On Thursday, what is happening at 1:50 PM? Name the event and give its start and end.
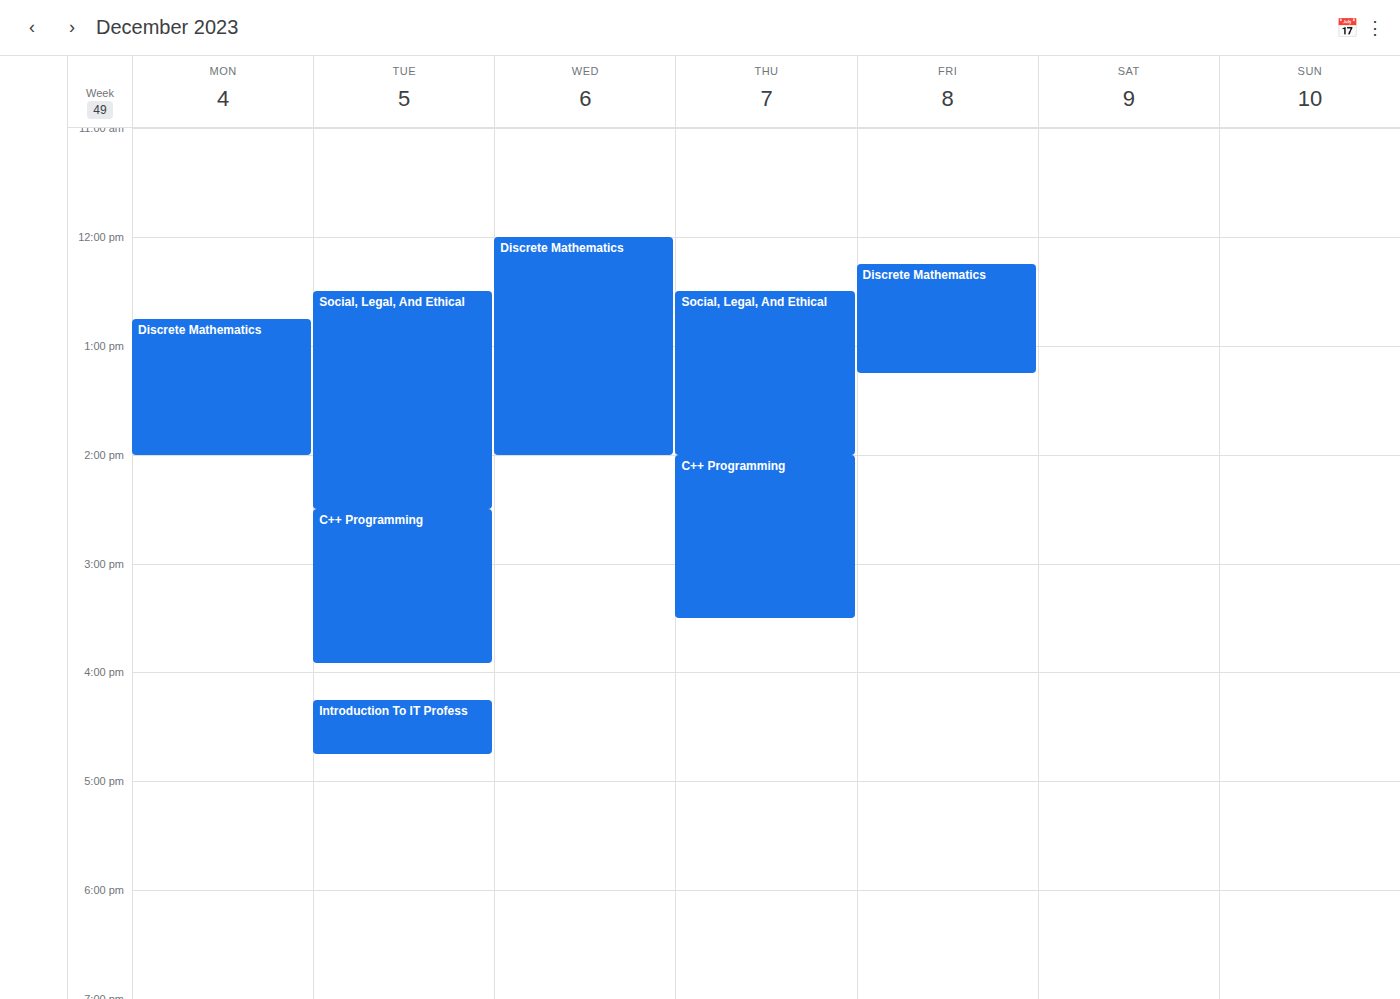
"Social, Legal, And Ethical", 12:30 PM to 2:00 PM